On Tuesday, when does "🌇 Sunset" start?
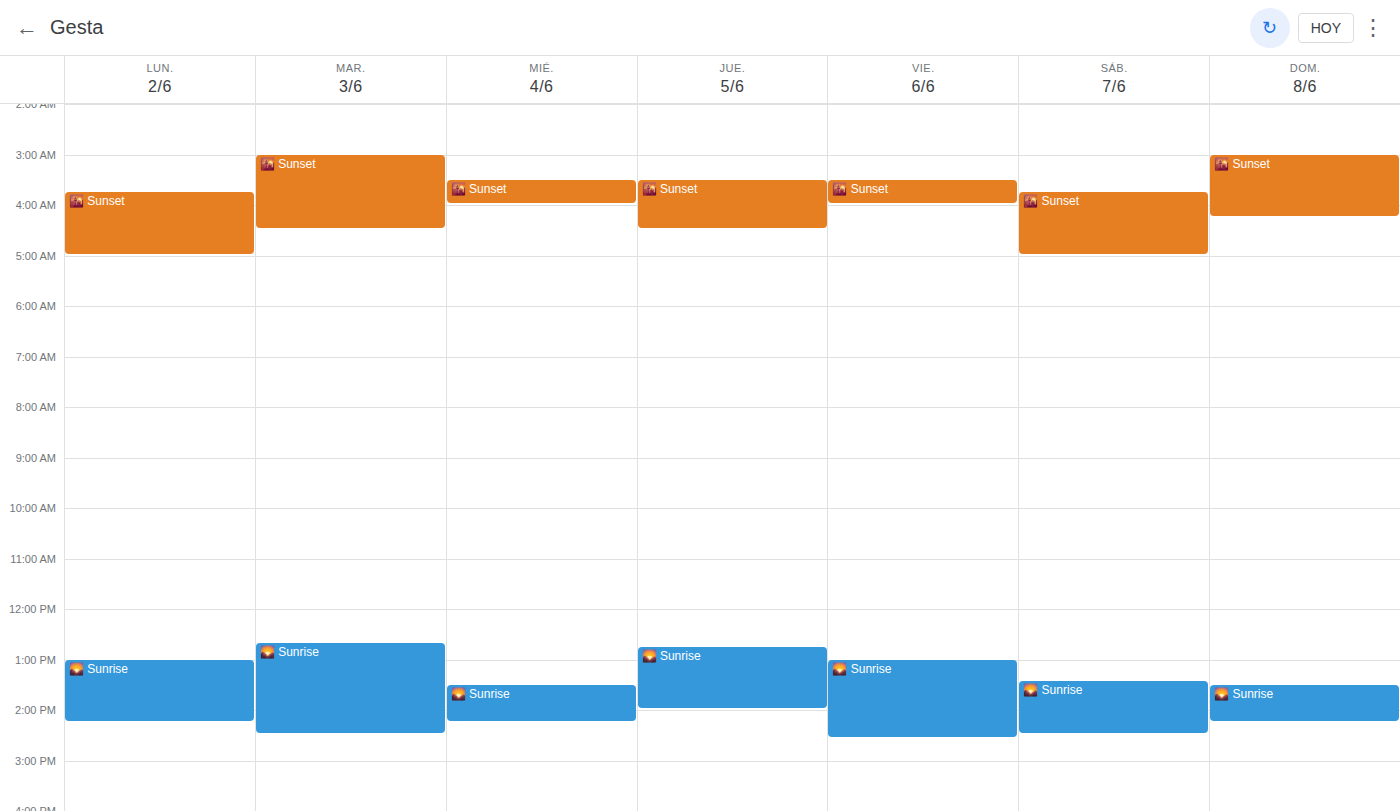
3:00 AM